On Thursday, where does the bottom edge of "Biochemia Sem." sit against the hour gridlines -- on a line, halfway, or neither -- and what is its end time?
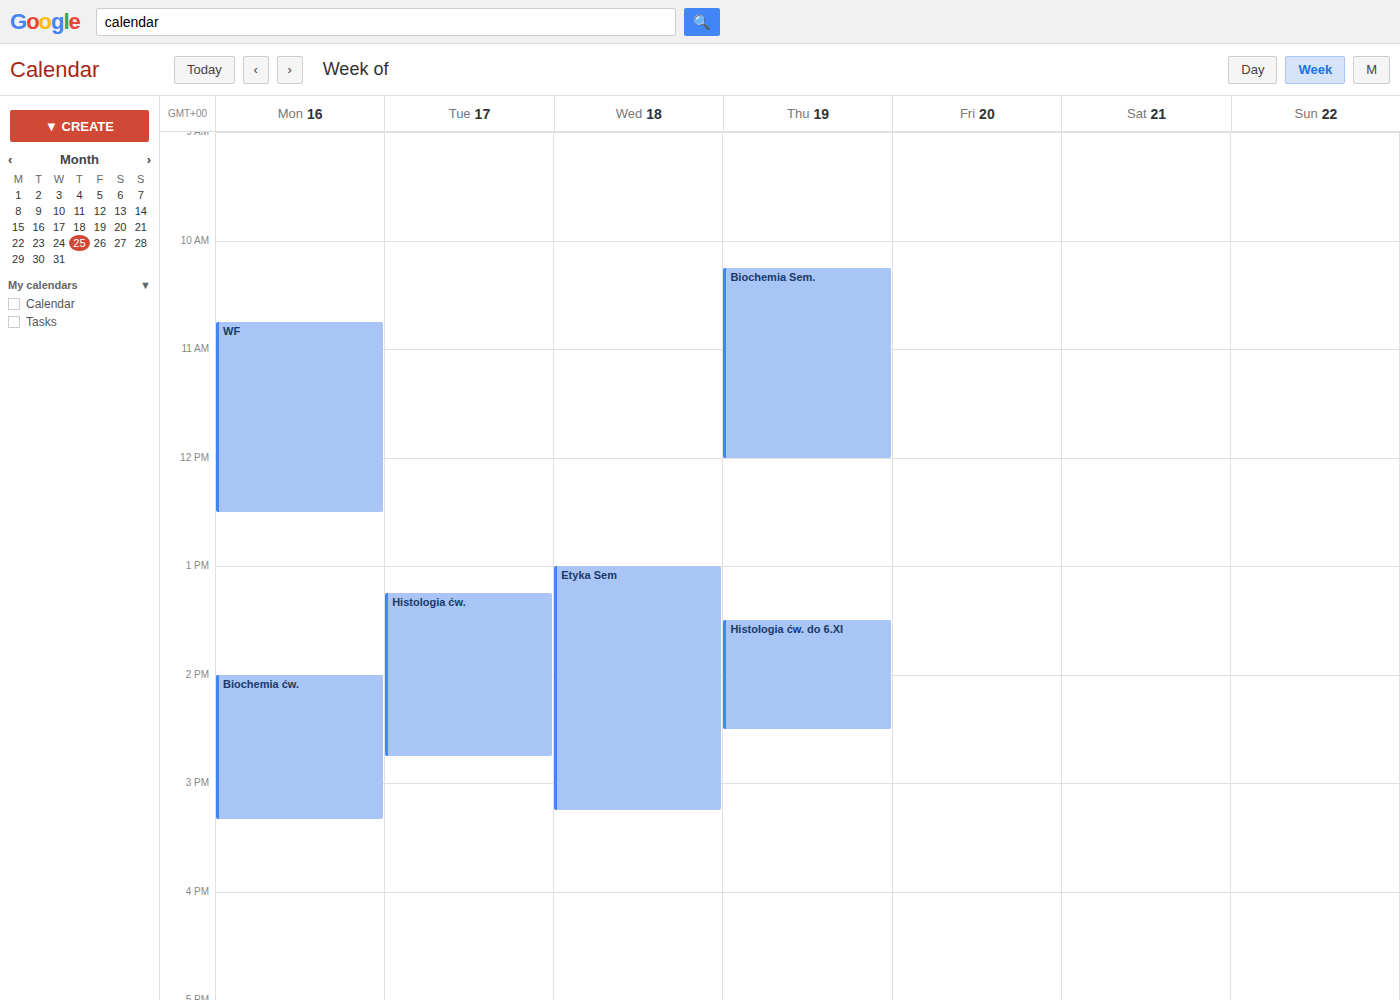
12:00 PM -- exactly on the 12 PM line.